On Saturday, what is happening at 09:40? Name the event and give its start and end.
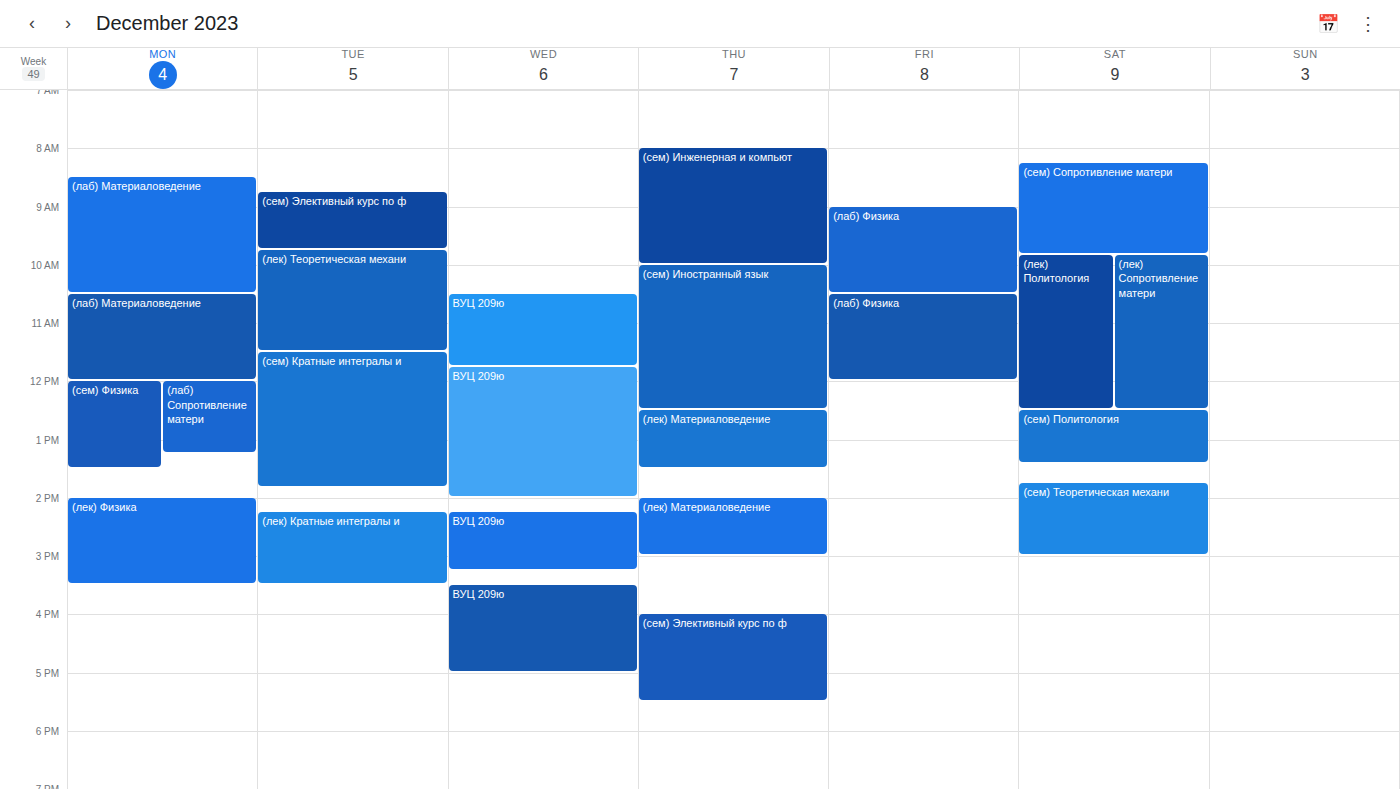
"(сем) Сопротивление матери", 08:15 to 09:50